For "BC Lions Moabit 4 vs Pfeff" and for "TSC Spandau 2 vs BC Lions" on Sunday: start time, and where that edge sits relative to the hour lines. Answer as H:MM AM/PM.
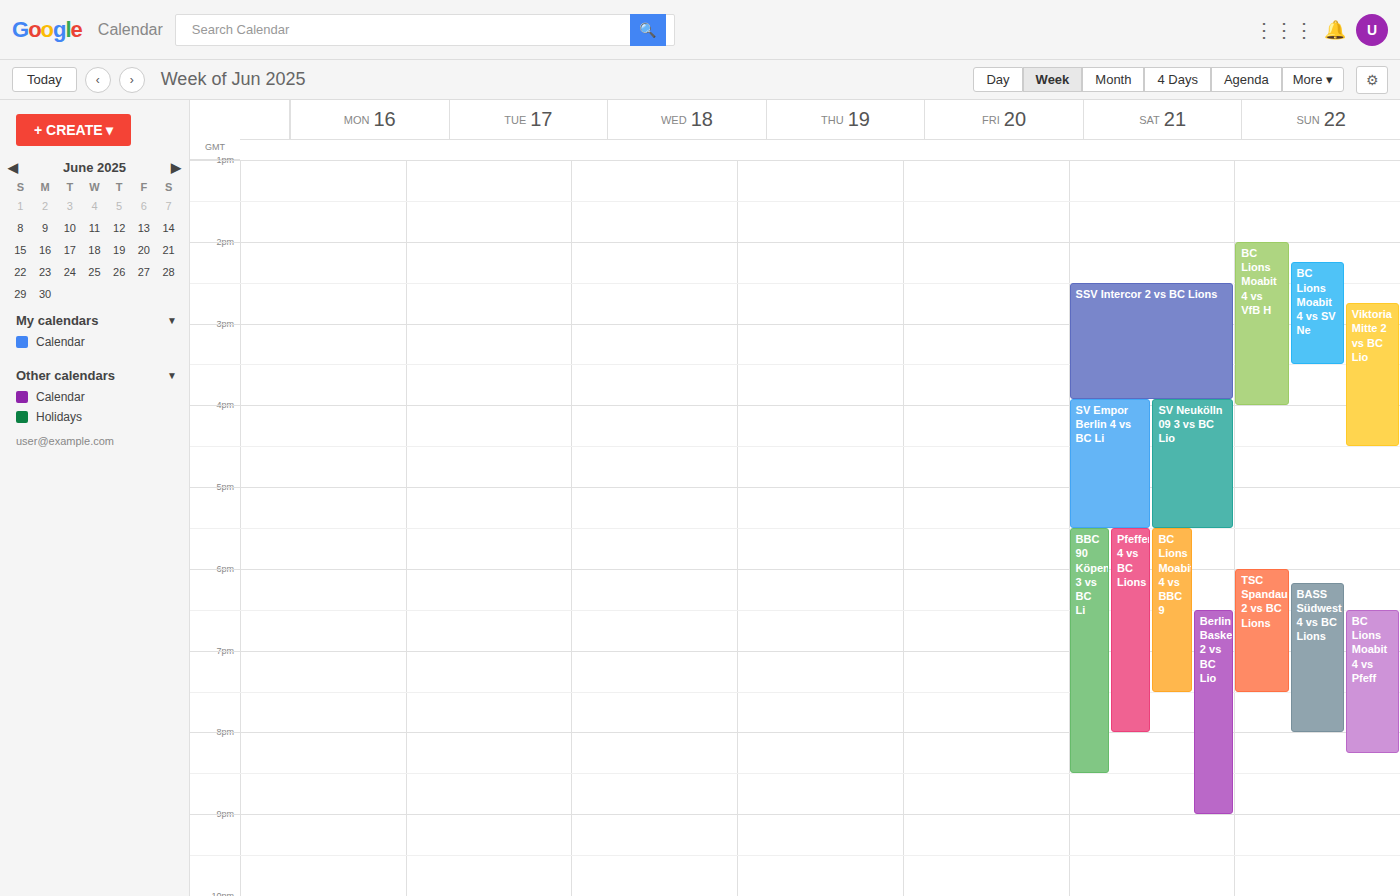
"BC Lions Moabit 4 vs Pfeff": 6:30 PM, halfway between the 6 PM and 7 PM lines. "TSC Spandau 2 vs BC Lions": 6:00 PM, exactly on the 6 PM line.